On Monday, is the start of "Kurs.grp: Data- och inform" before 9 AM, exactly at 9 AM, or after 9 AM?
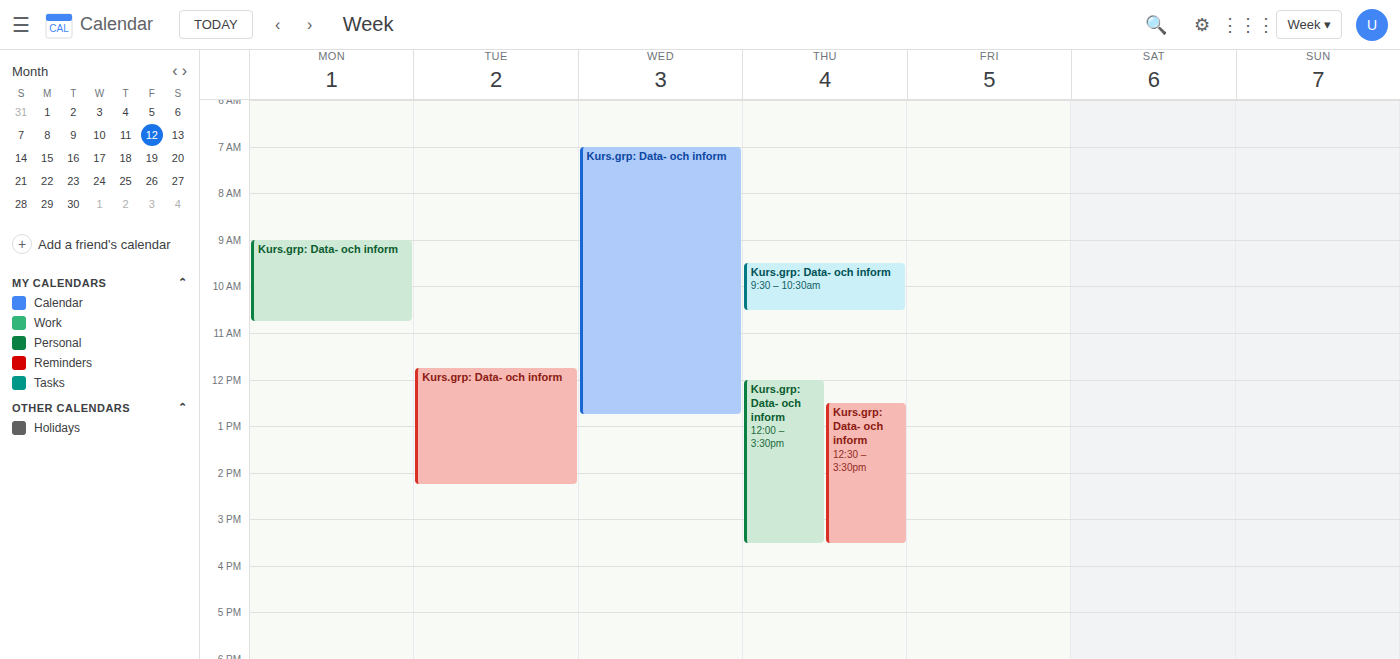
9:00 AM -- exactly at 9 AM, on the 9 AM line.